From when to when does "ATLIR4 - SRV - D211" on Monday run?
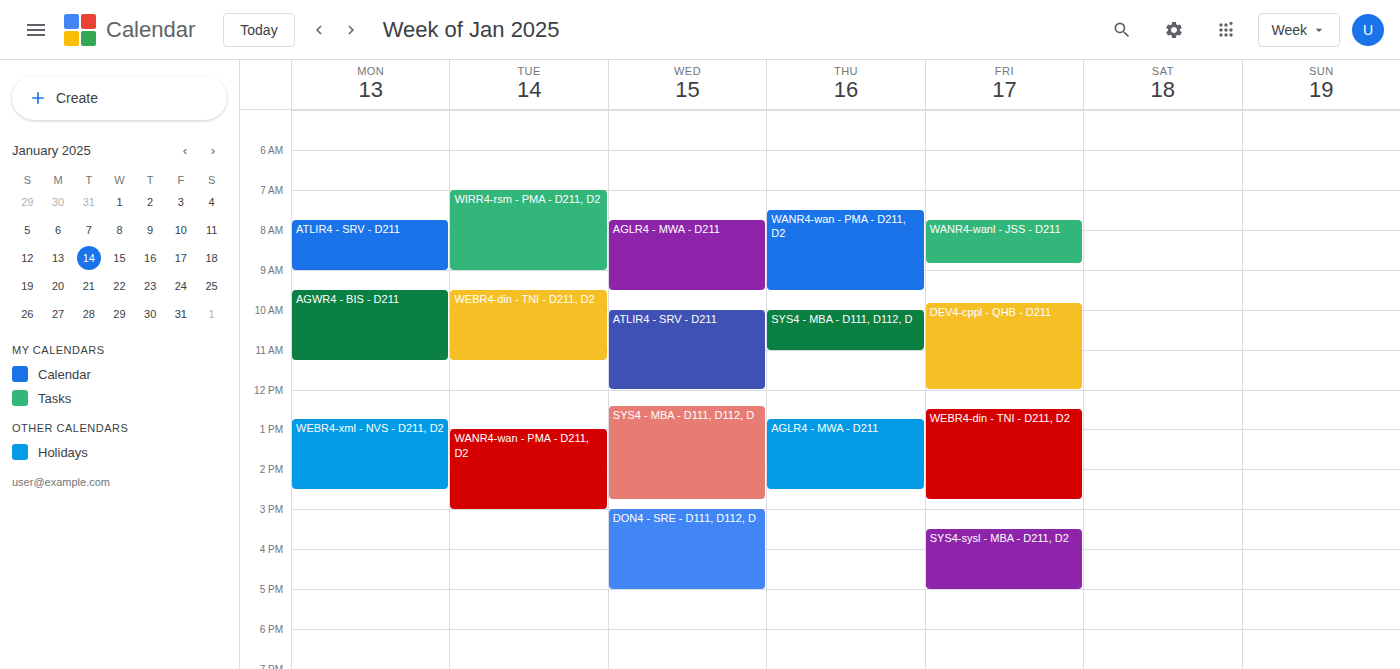
7:45 AM to 9:00 AM